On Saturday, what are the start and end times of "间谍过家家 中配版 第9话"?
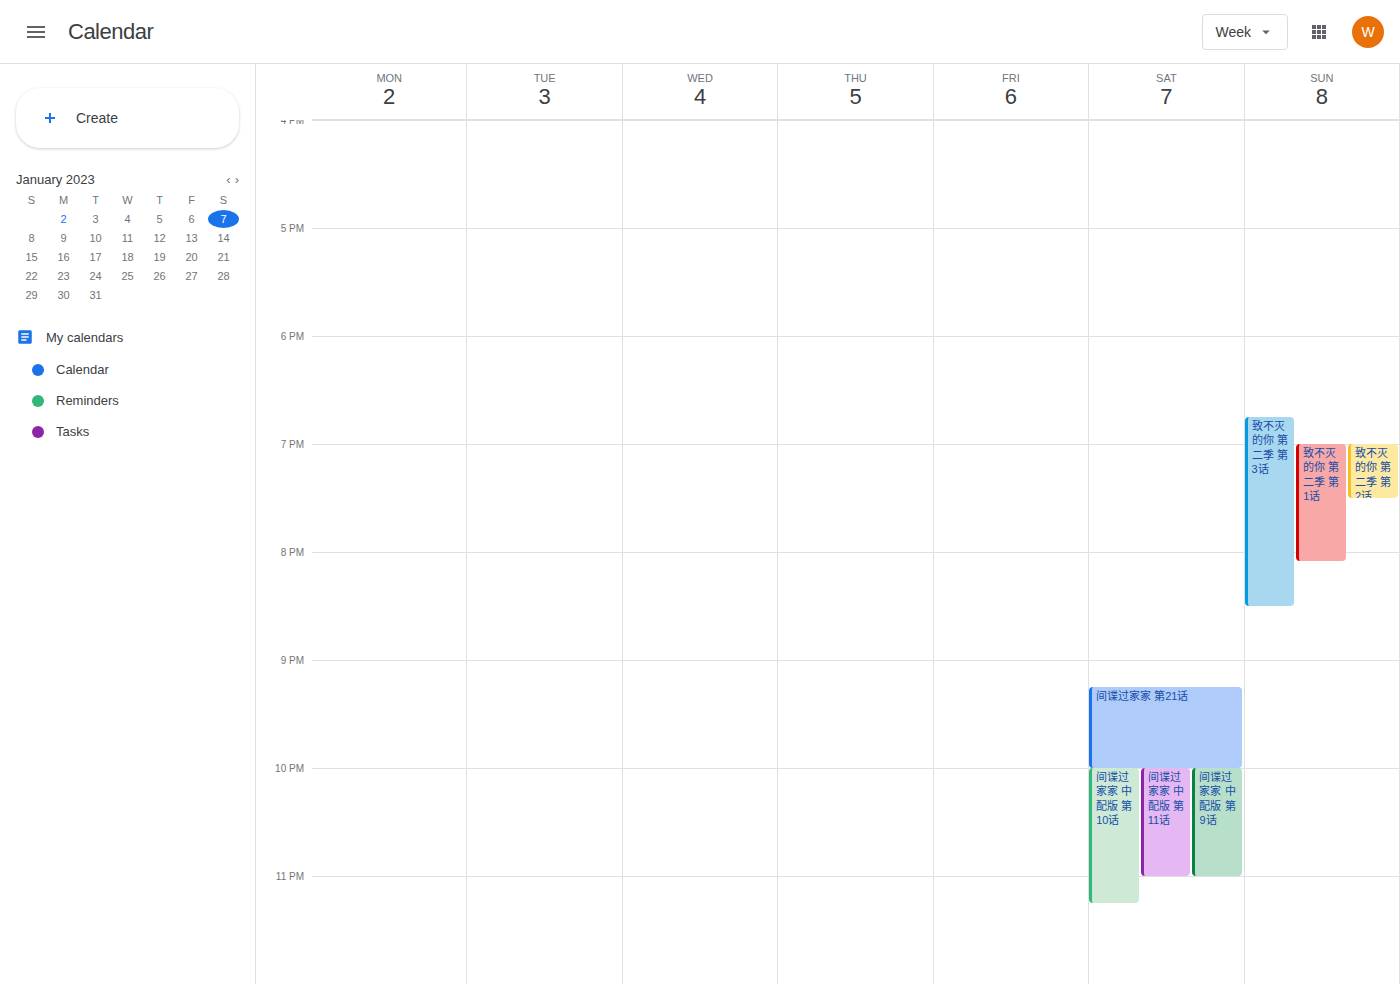
10:00 PM to 11:00 PM